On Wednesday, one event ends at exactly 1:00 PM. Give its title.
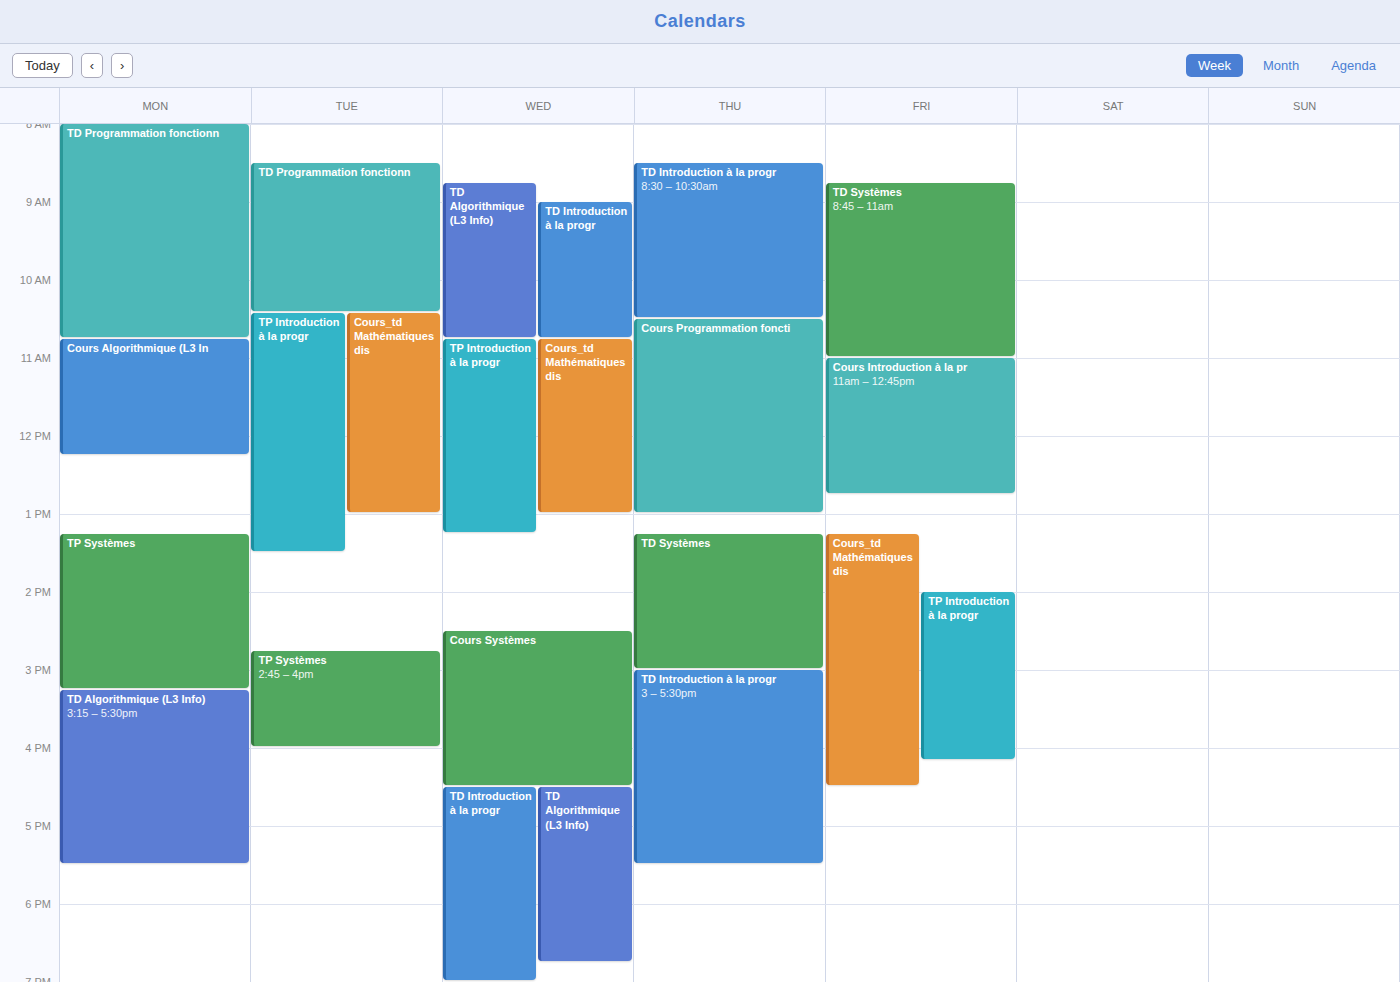
"Cours_td Mathématiques dis"